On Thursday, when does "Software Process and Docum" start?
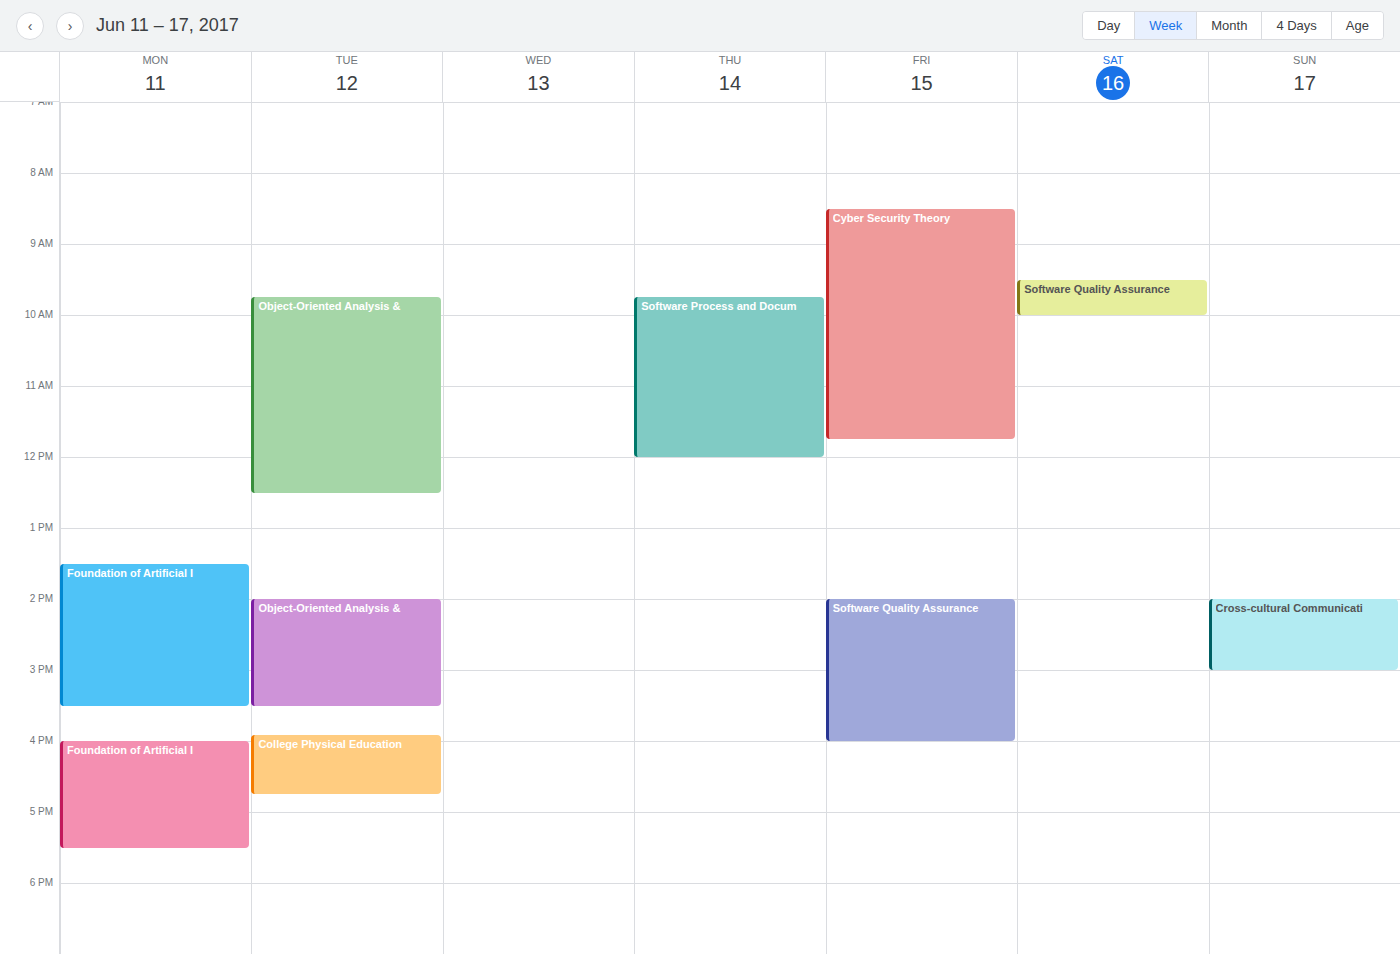
9:45 AM